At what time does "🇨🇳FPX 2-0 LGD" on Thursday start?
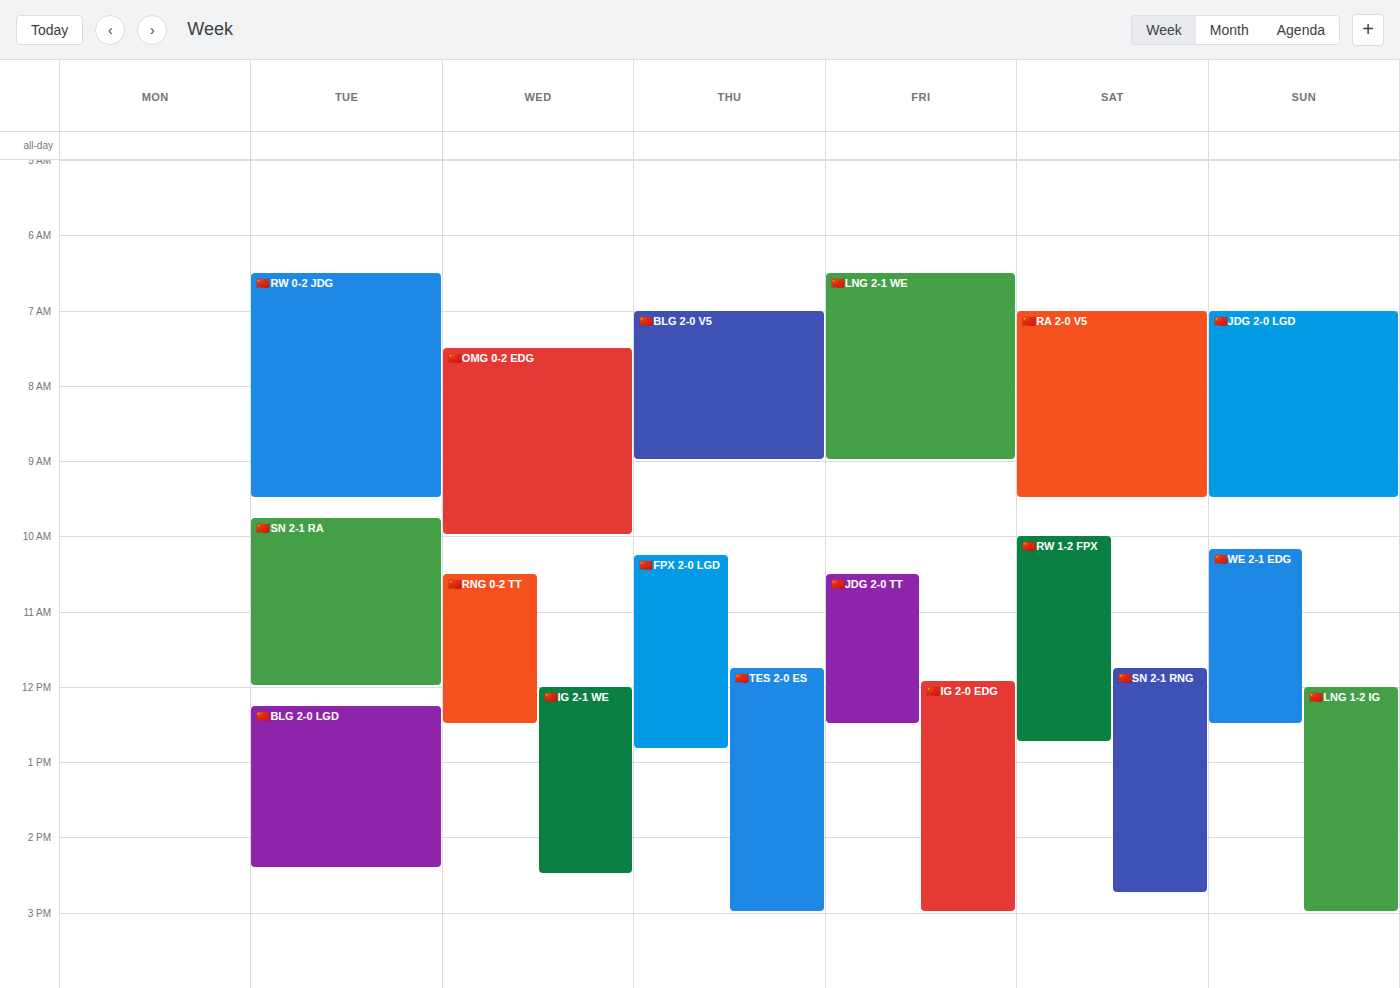
10:15 AM